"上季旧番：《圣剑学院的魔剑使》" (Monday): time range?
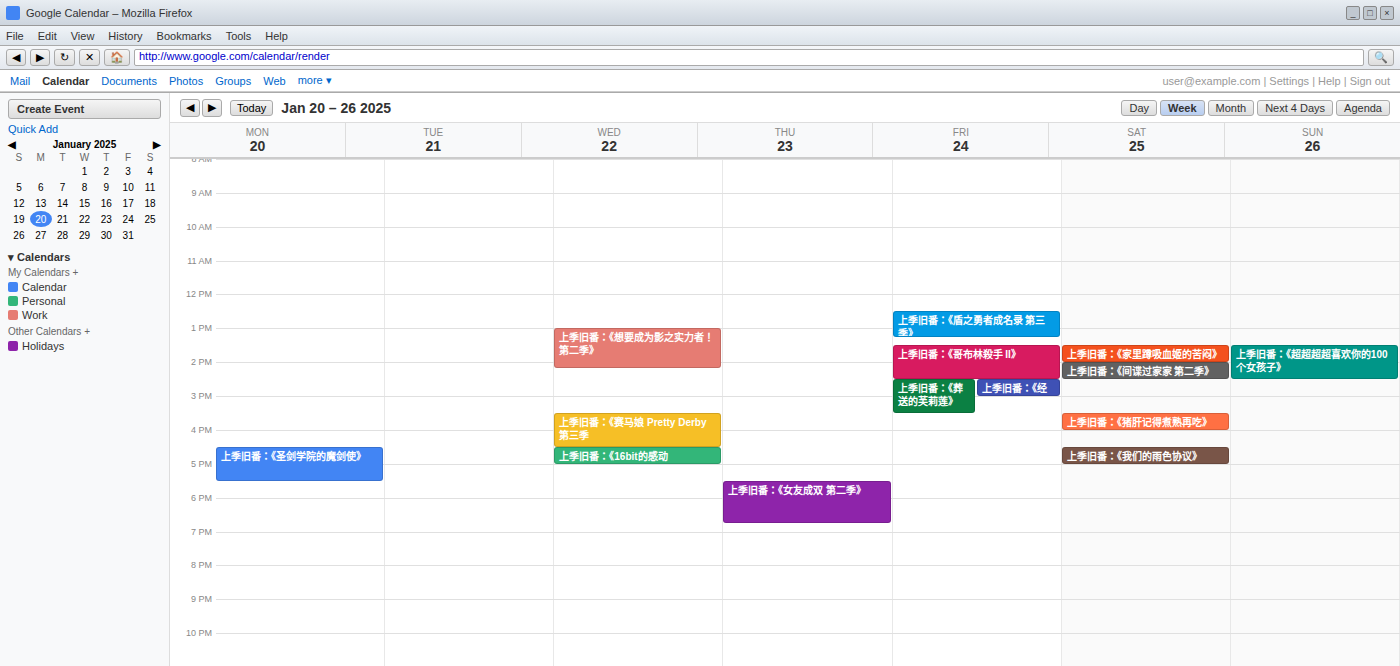
16:30 to 17:30